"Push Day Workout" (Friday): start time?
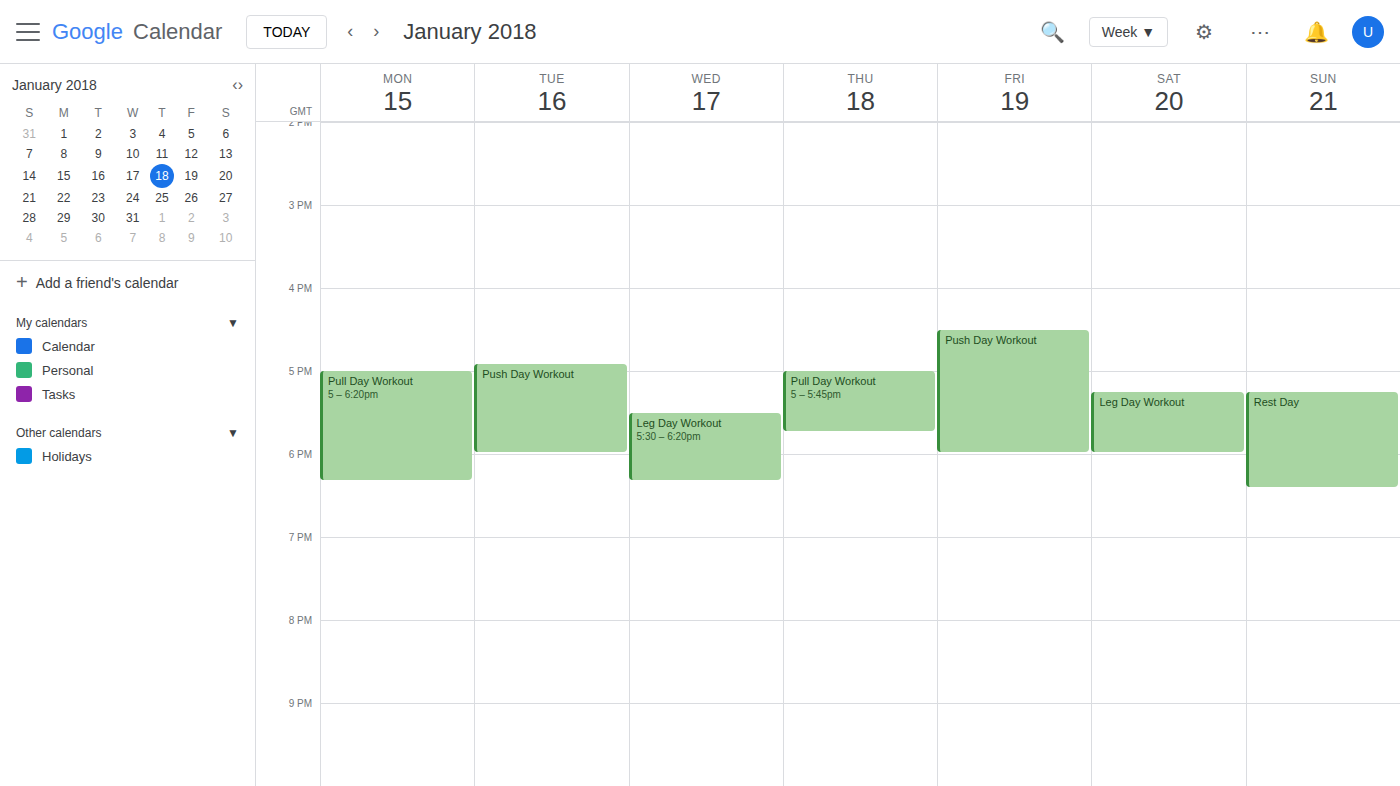
4:30 PM